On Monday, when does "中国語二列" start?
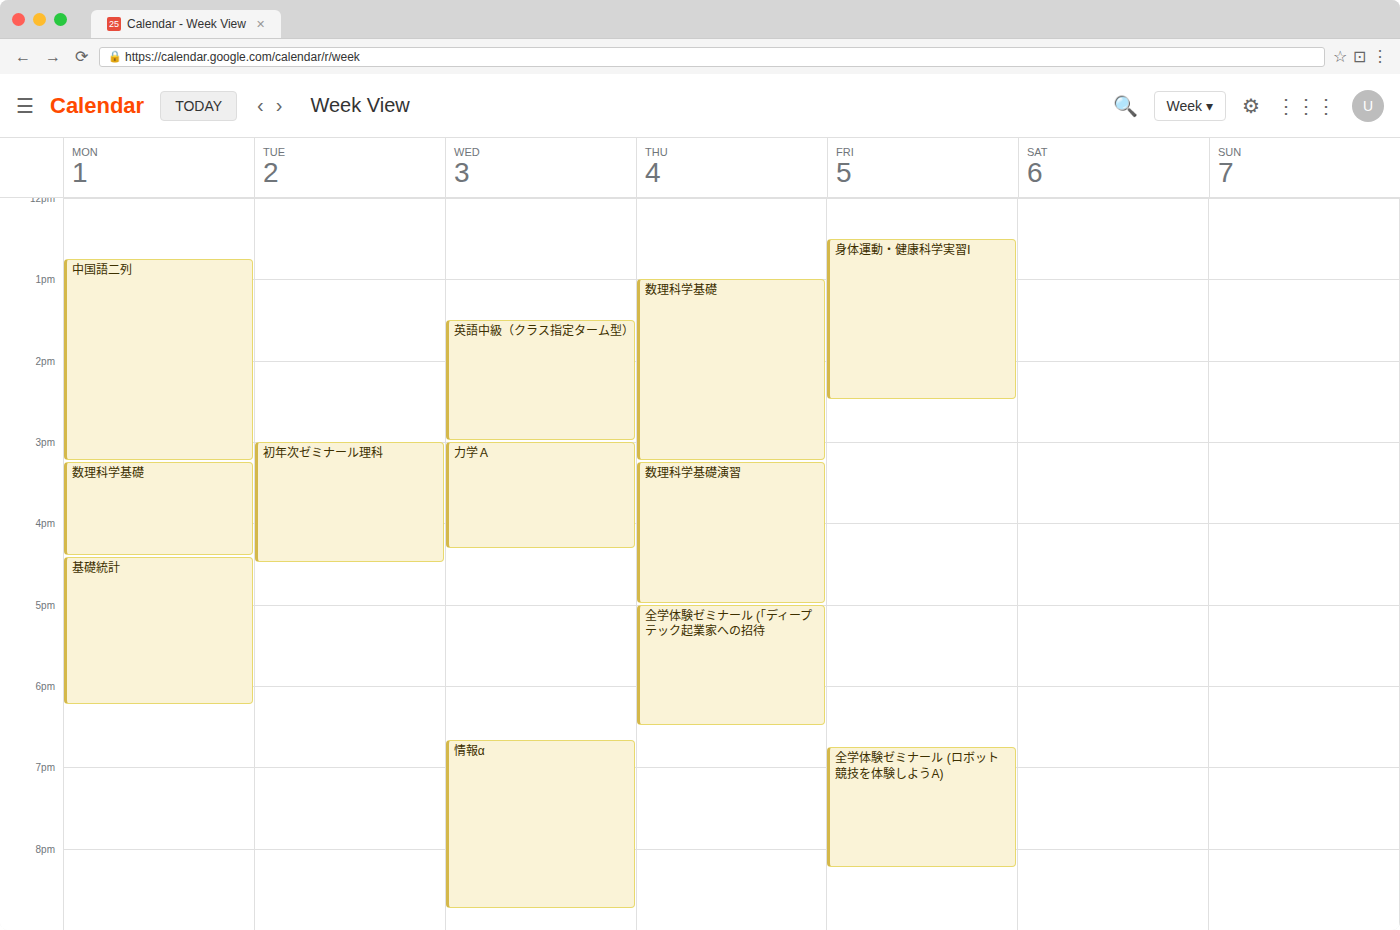
12:45 PM